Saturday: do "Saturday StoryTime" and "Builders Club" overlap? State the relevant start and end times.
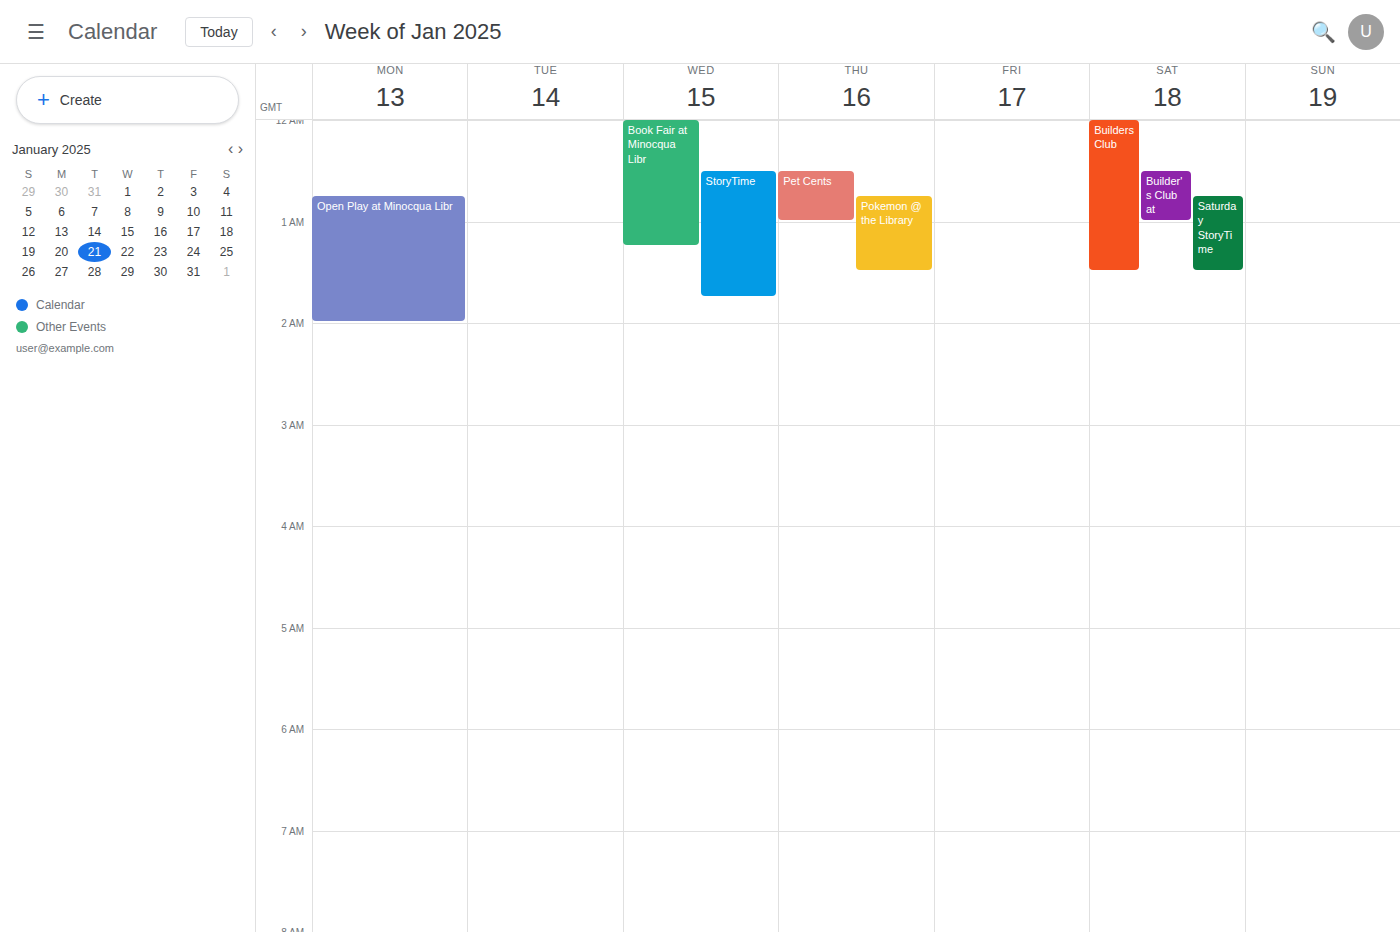
"Saturday StoryTime" starts at 12:45 AM, before "Builders Club" ends at 1:30 AM -- they overlap.